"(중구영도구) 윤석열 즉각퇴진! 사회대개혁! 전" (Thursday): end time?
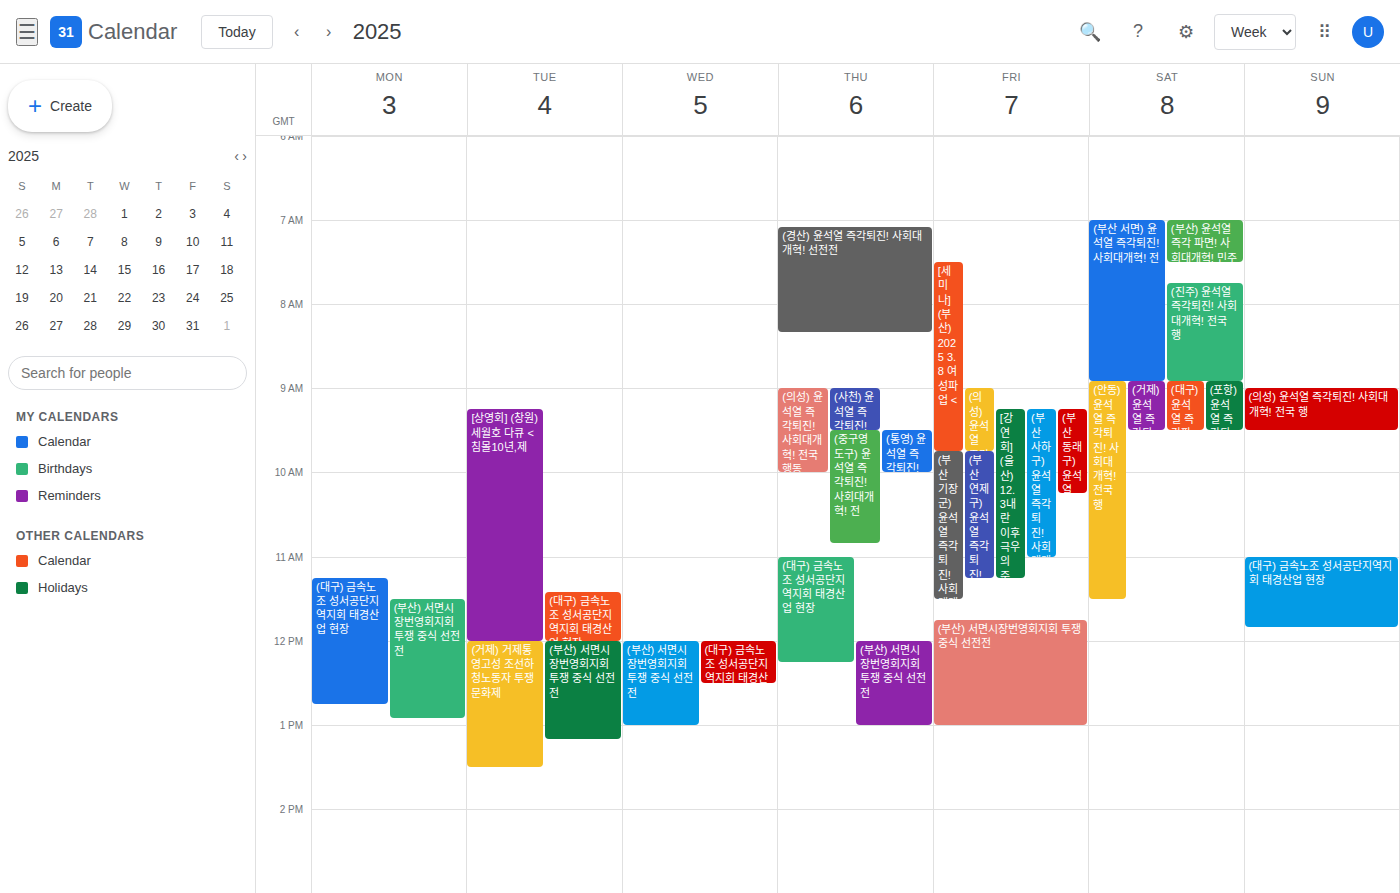
10:50 AM